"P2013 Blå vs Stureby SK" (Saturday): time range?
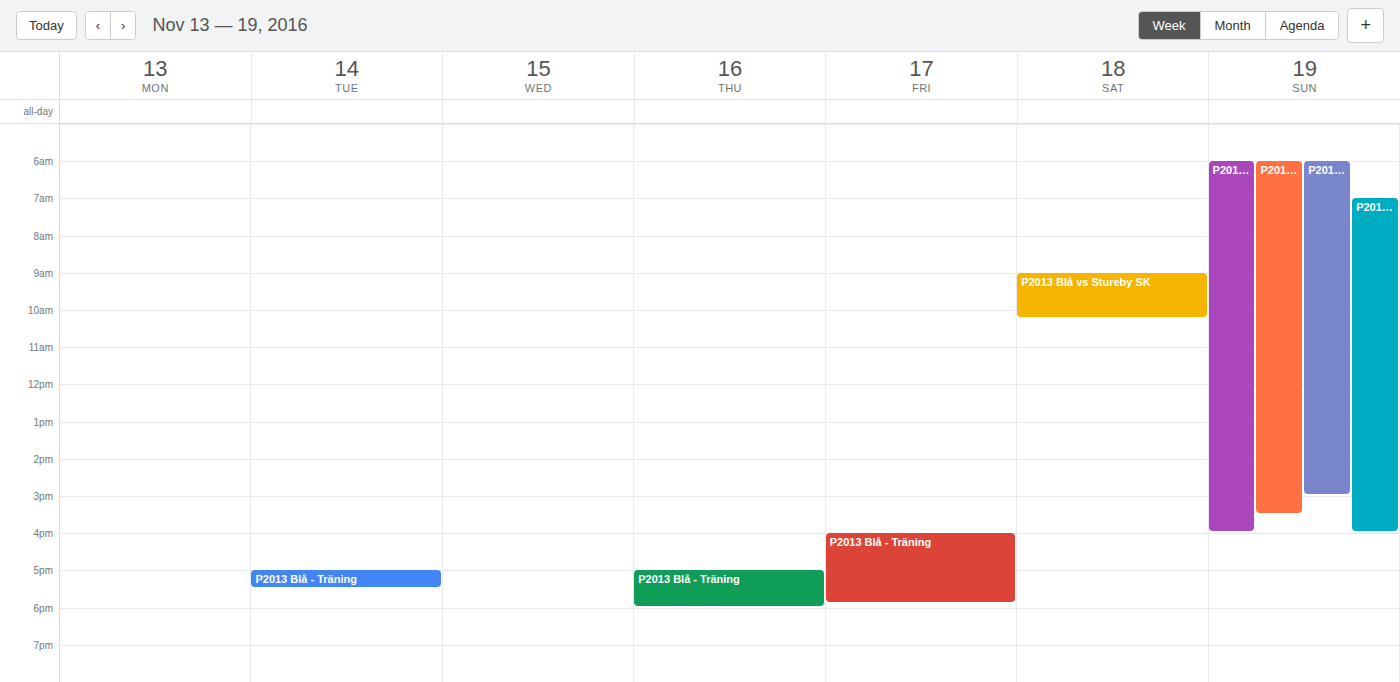
9:00 AM to 10:15 AM